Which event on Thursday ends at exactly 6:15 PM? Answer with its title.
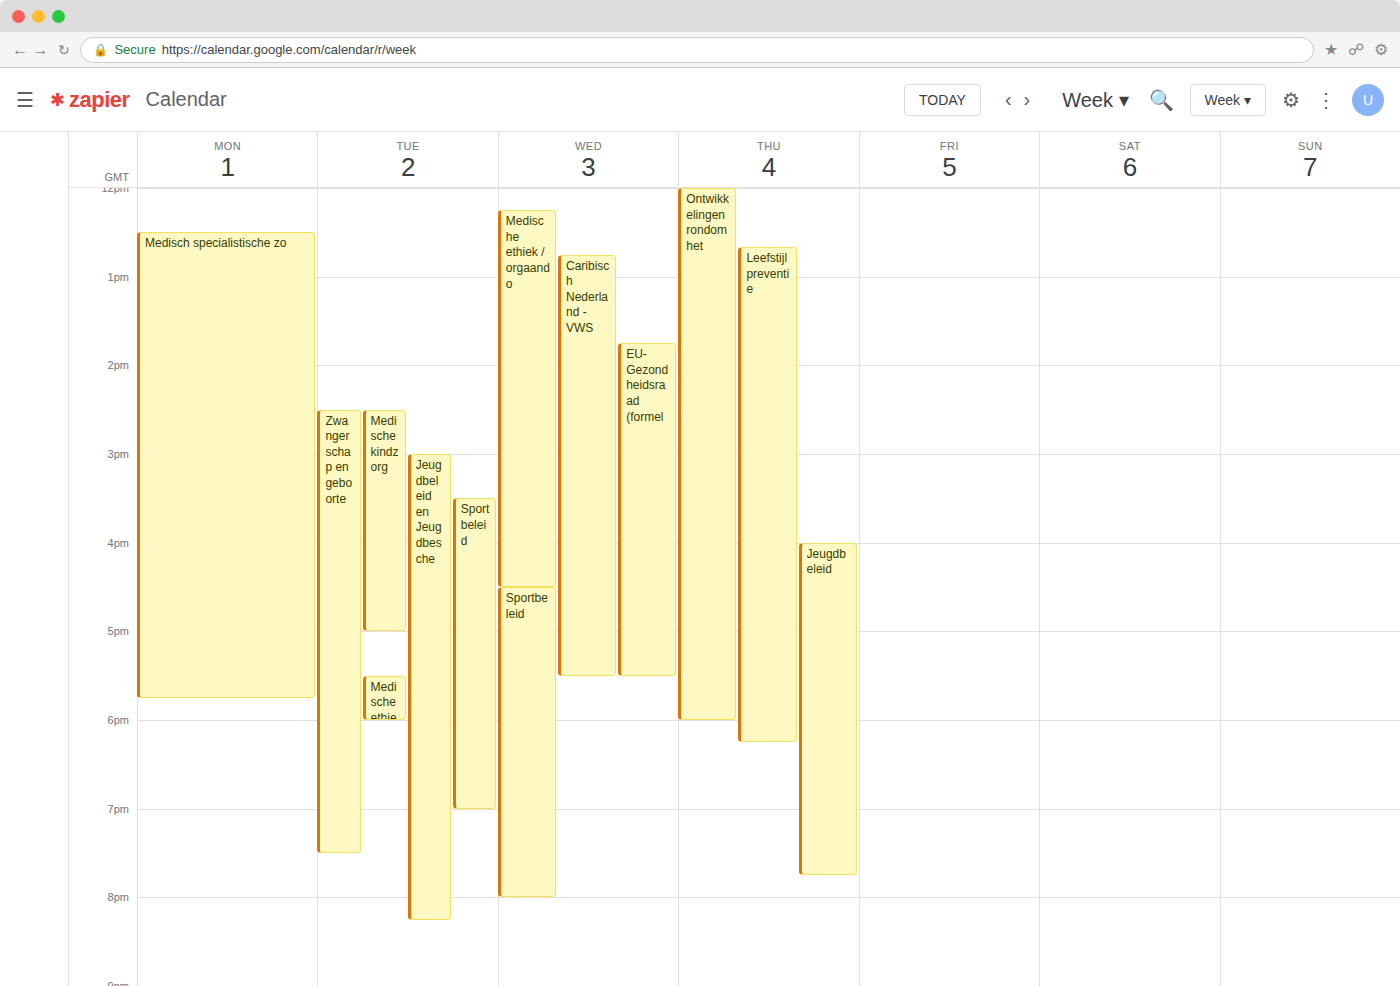
"Leefstijlpreventie"